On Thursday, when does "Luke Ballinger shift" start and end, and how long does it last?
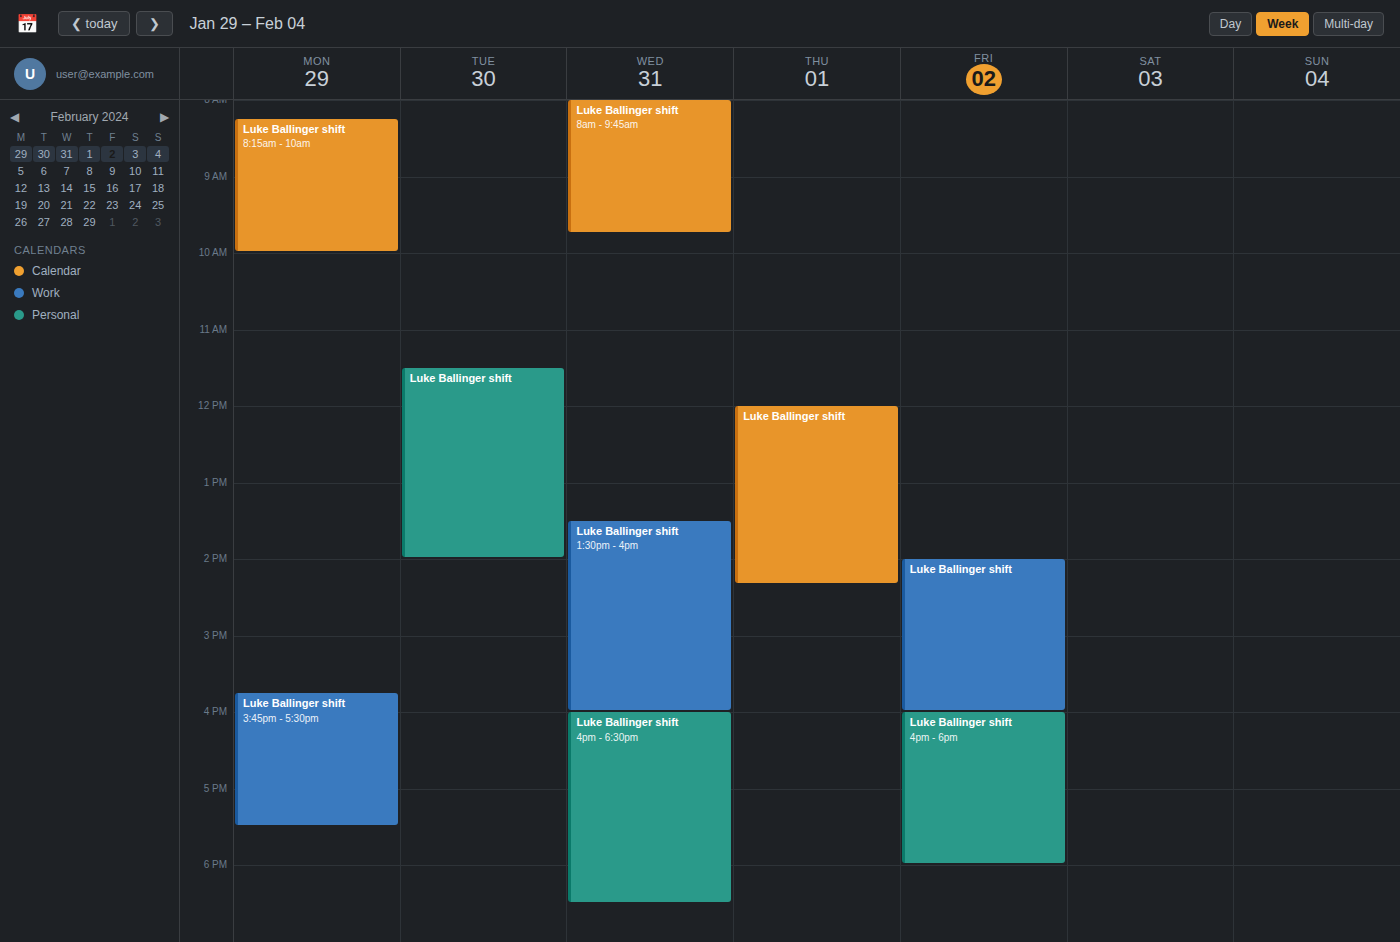
12:00 to 14:20, 2 hours 20 minutes